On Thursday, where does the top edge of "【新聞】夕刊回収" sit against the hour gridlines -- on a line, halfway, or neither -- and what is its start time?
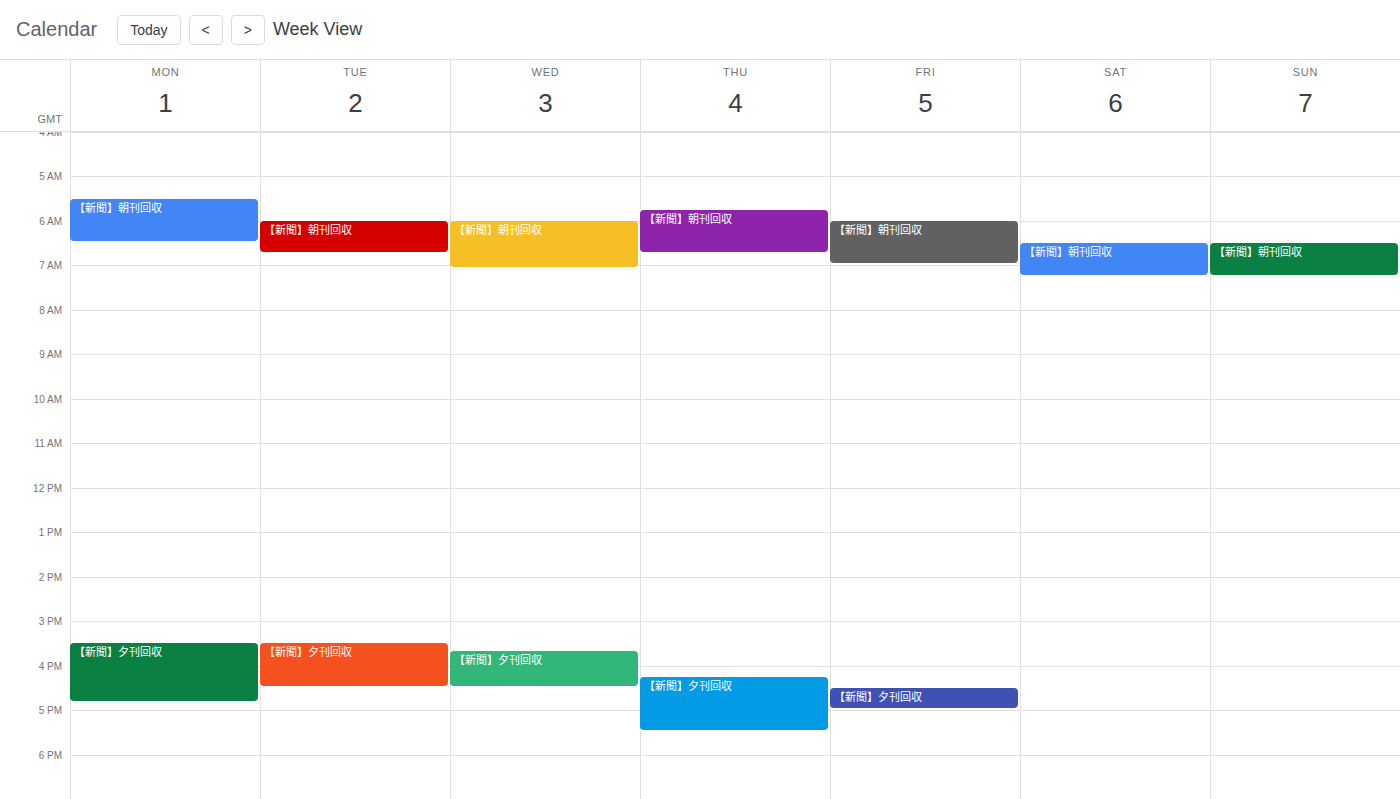
4:15 PM -- neither: a quarter of the way from the 4 PM line to the 5 PM line.